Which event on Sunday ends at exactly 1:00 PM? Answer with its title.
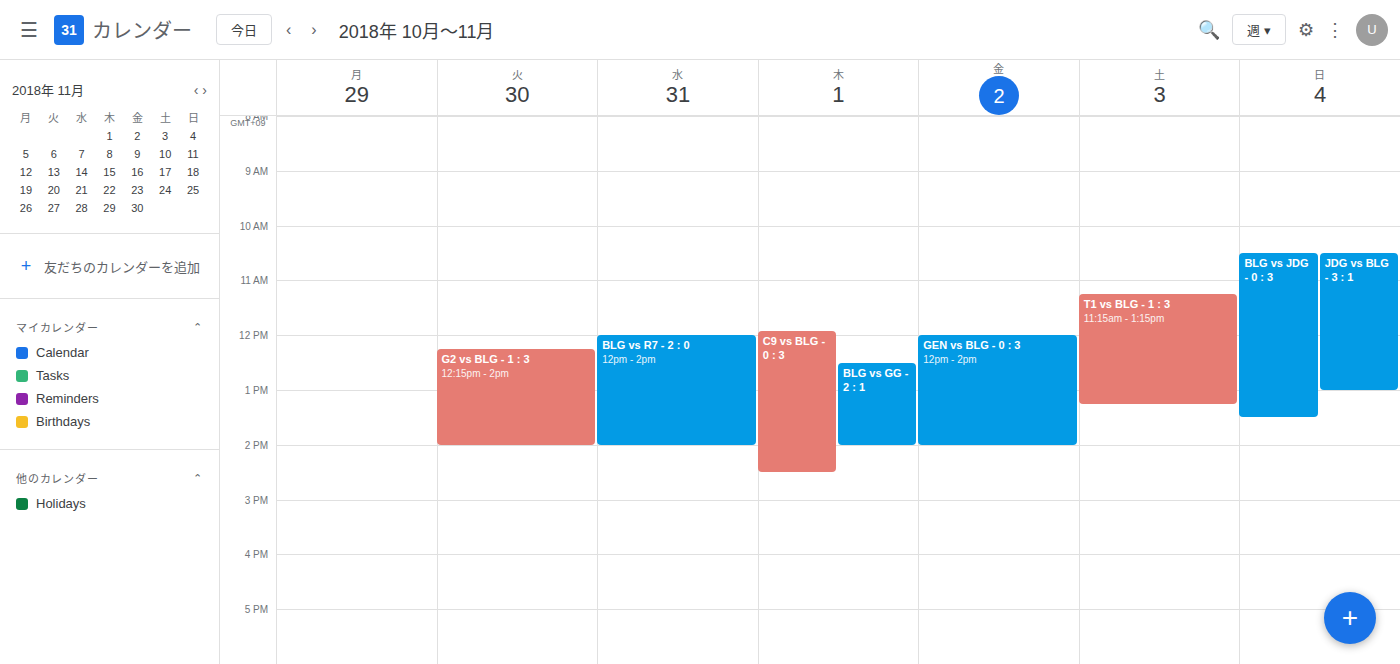
"JDG vs BLG - 3 : 1"